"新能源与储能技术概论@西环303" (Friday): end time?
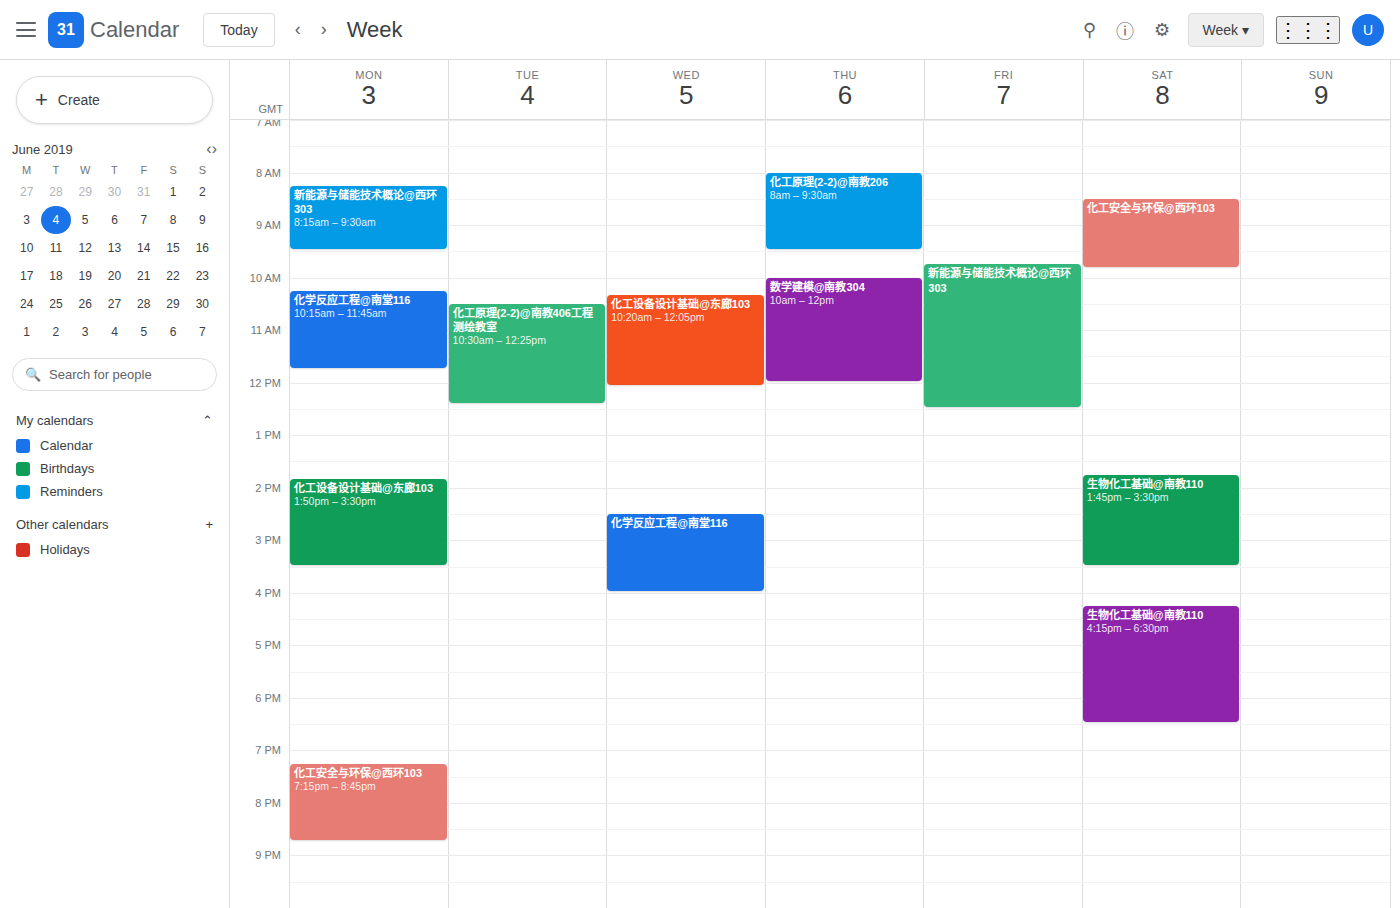
12:30 PM